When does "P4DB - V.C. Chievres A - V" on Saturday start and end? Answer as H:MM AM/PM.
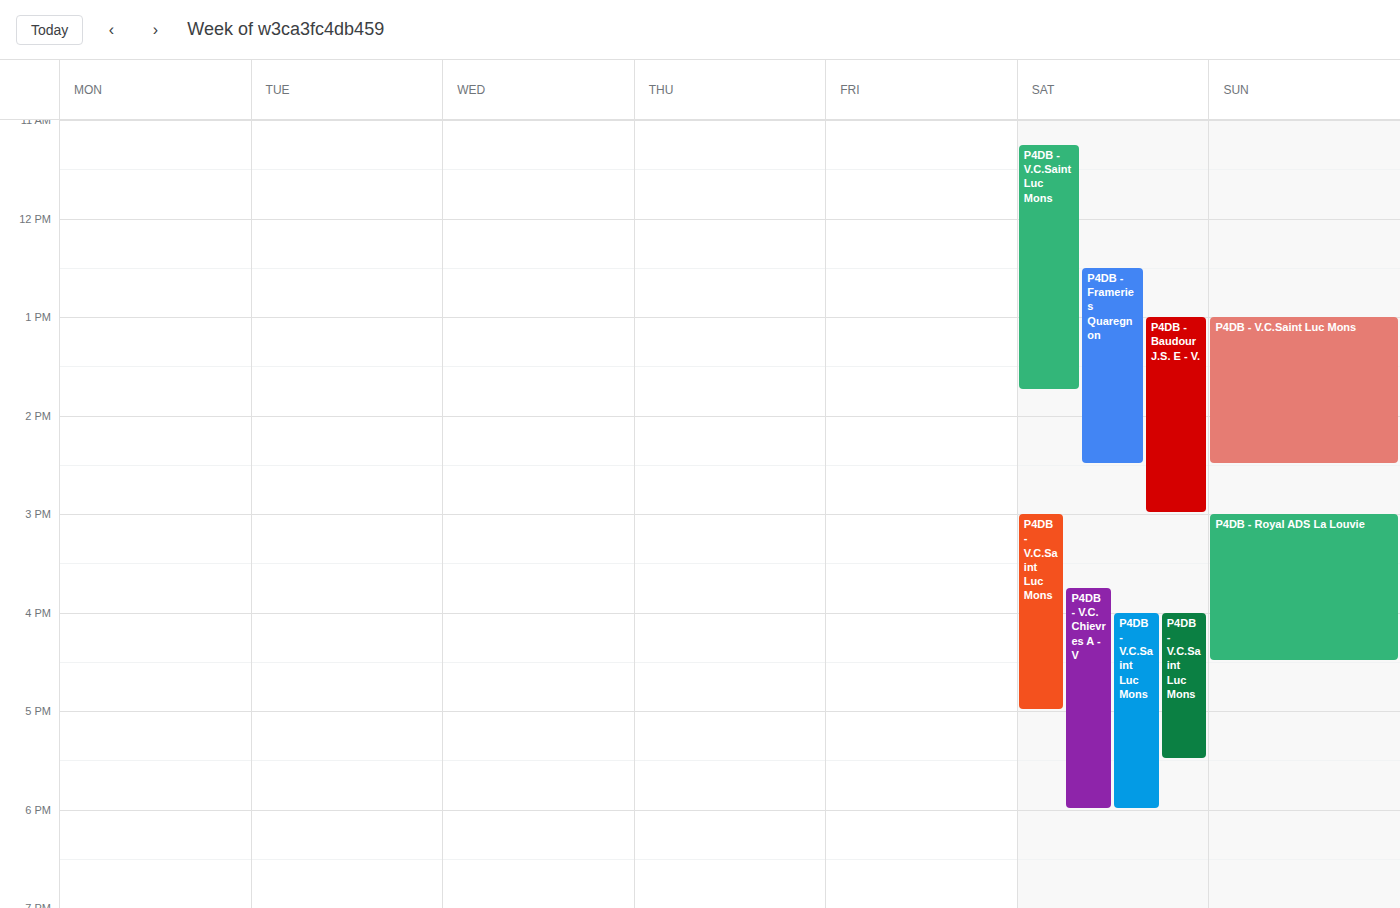
3:45 PM to 6:00 PM